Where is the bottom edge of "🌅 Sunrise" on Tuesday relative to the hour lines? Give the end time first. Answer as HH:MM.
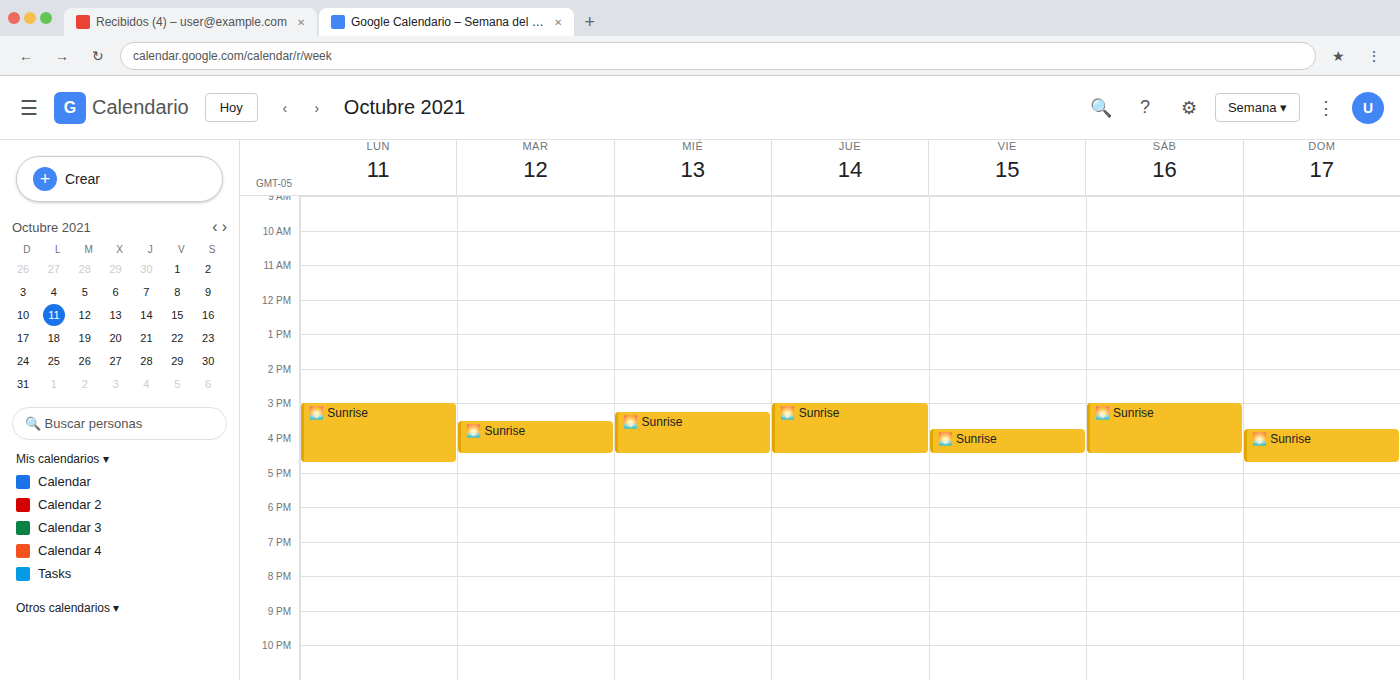
16:30 -- halfway between the 16:00 and 17:00 lines.